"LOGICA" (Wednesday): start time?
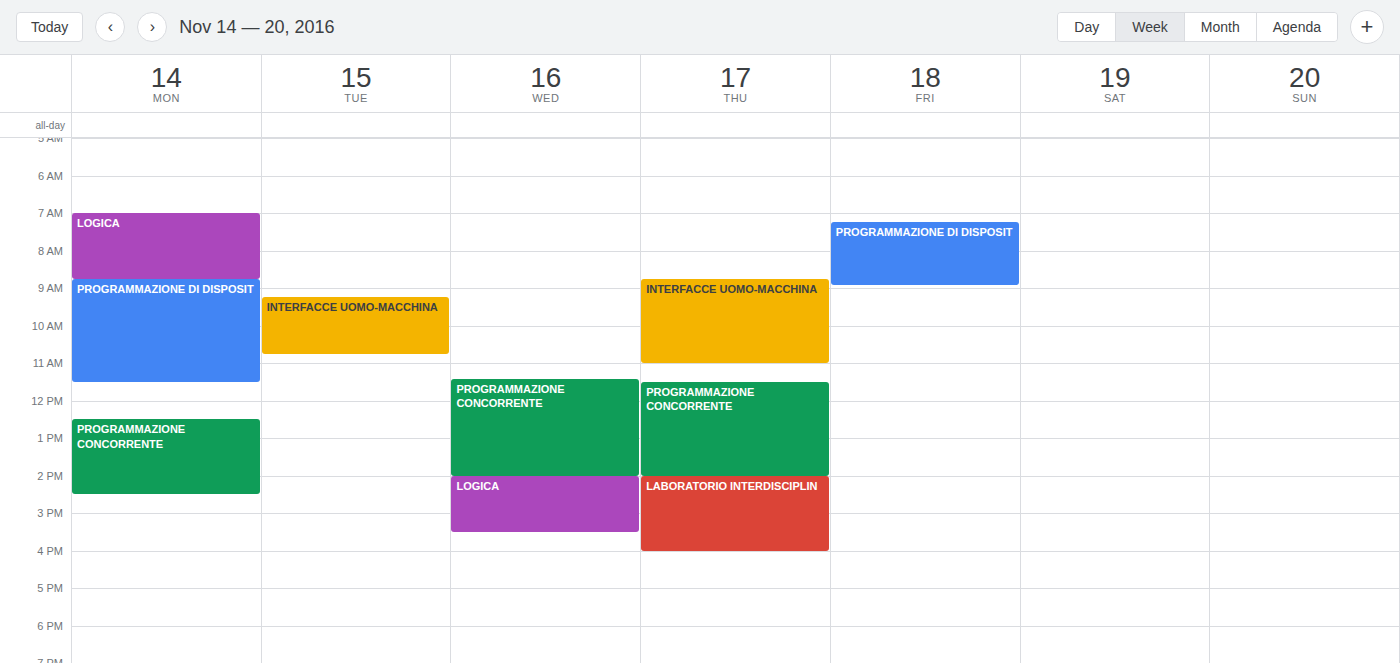
2:00 PM